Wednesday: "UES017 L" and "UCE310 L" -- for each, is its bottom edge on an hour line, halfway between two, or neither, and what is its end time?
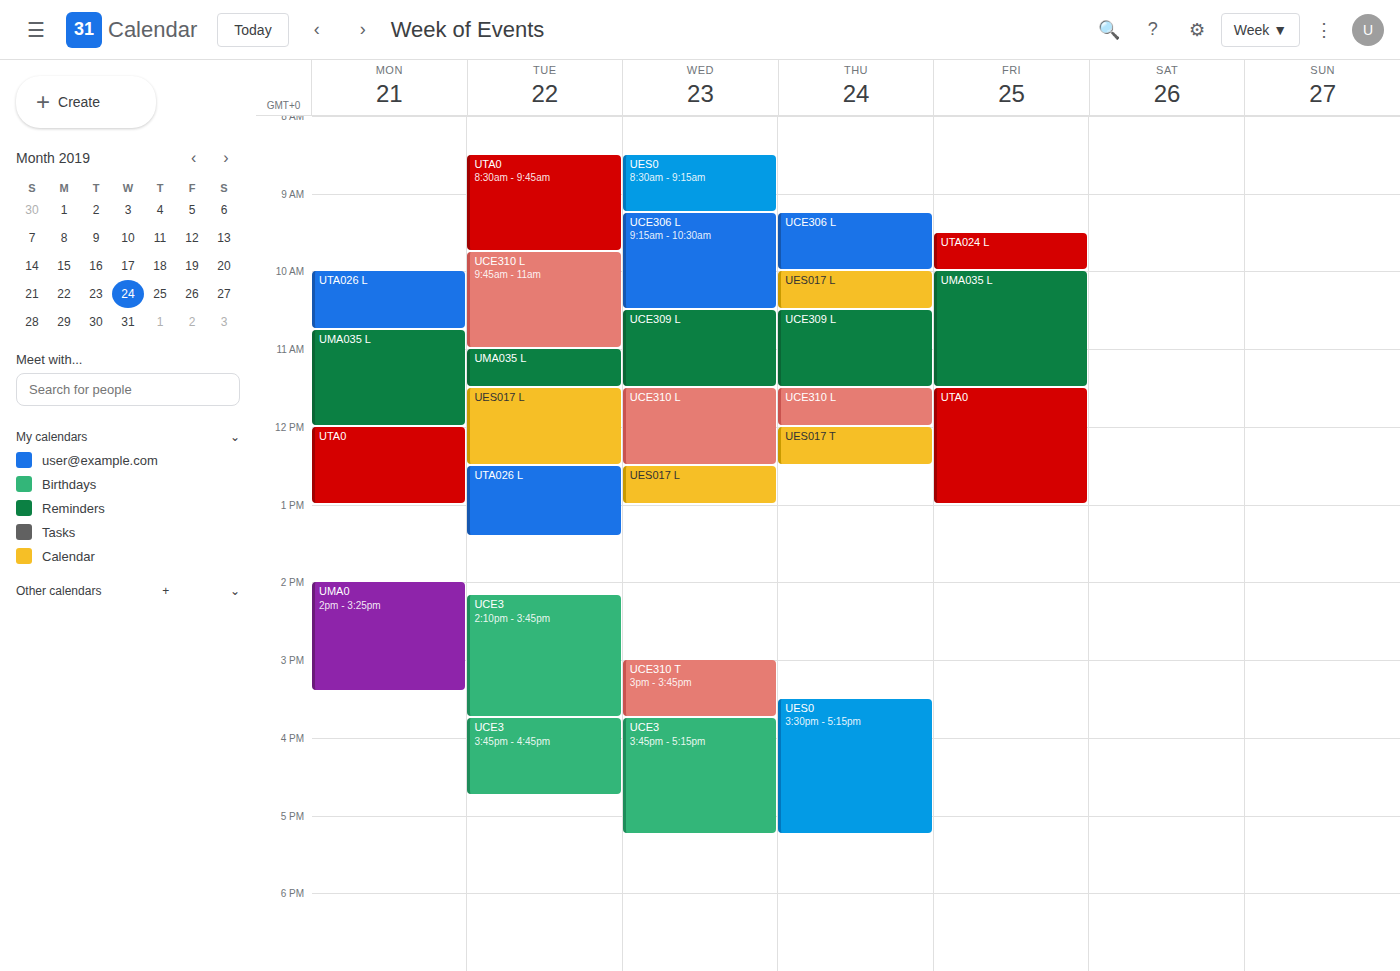
"UES017 L": 1:00 PM, exactly on the 1 PM line. "UCE310 L": 12:30 PM, halfway between the 12 PM and 1 PM lines.